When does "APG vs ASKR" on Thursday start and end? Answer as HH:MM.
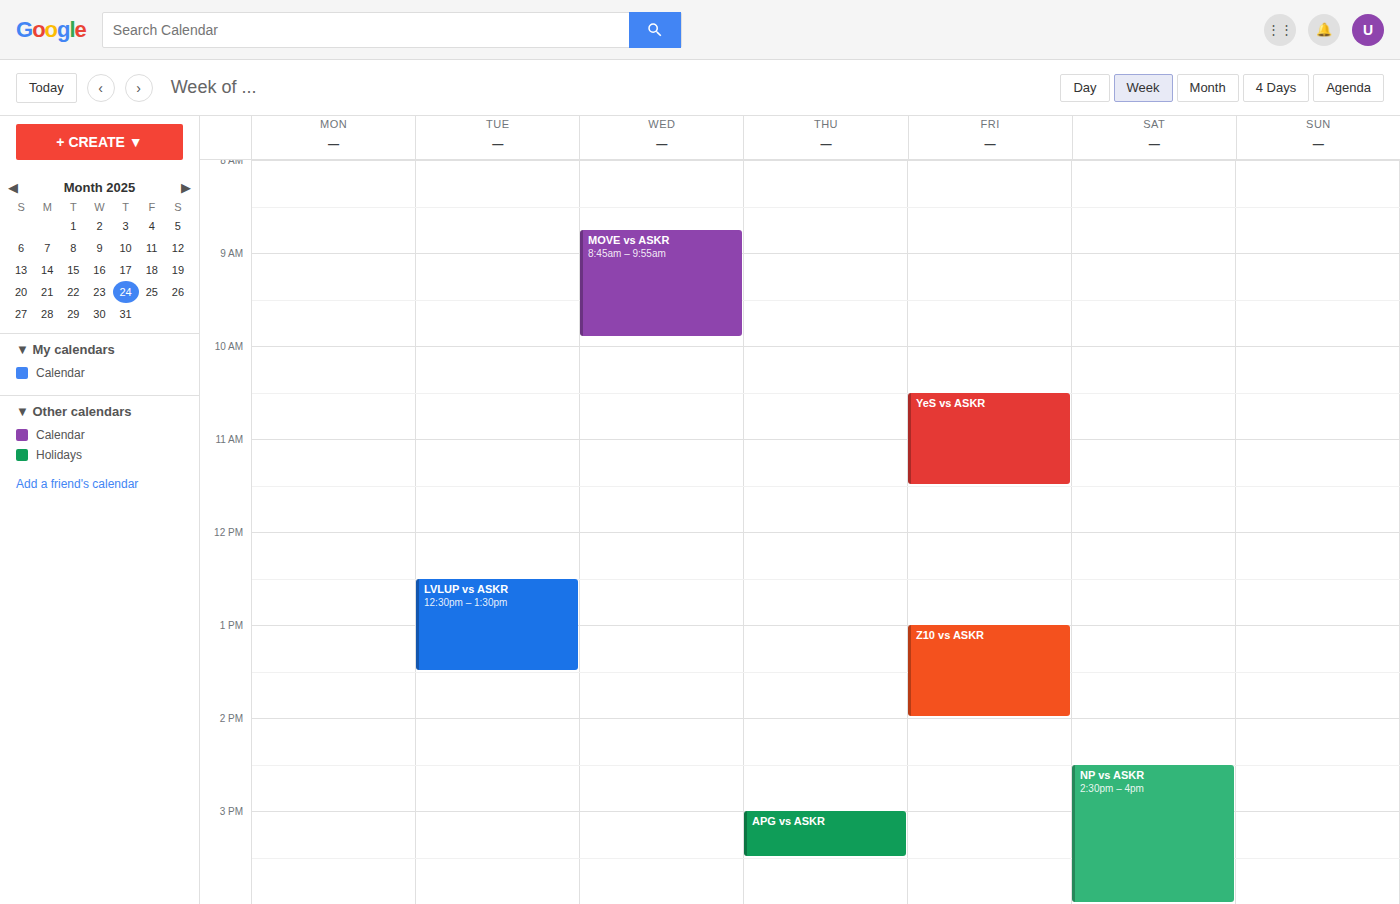
15:00 to 15:30